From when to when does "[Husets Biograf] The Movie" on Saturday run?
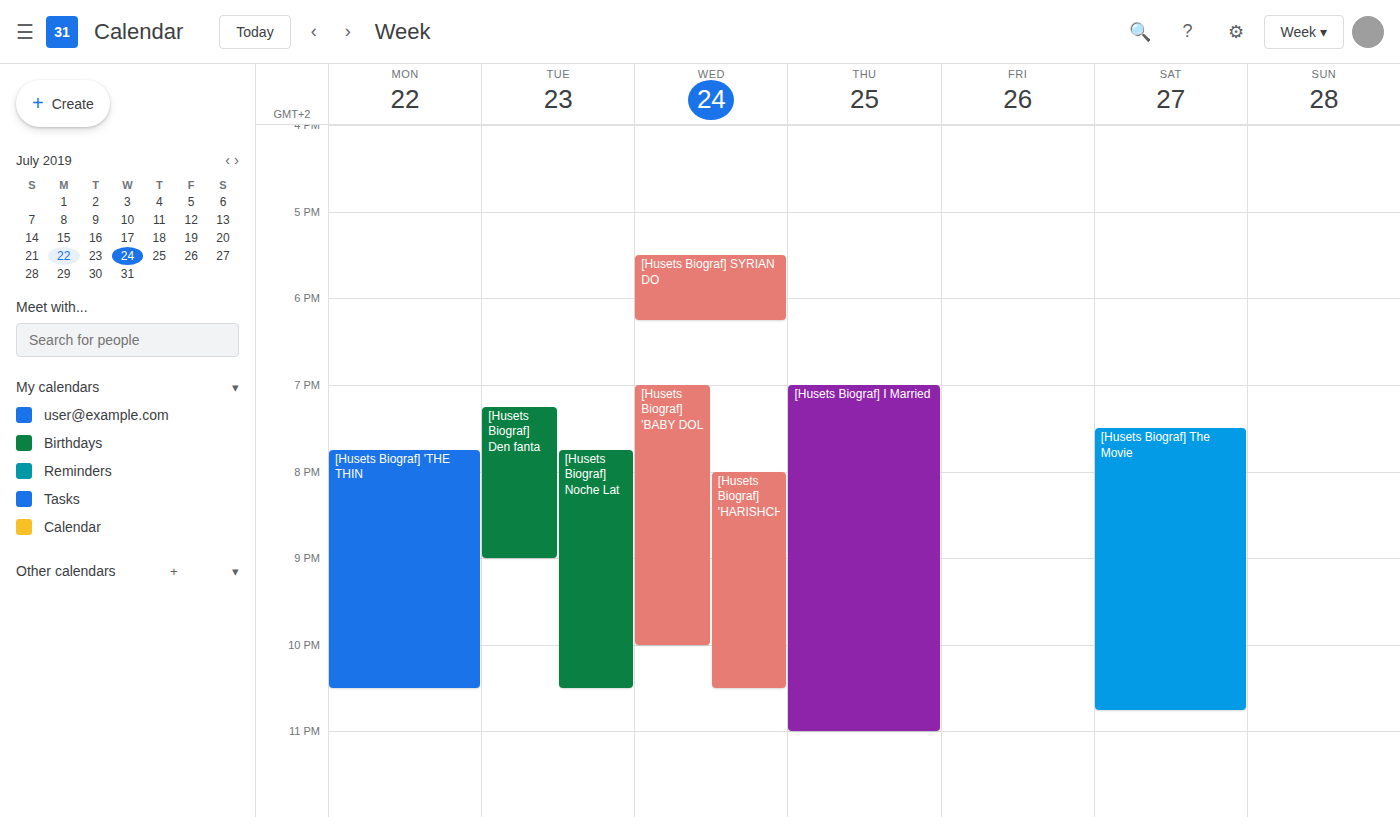
7:30 PM to 10:45 PM